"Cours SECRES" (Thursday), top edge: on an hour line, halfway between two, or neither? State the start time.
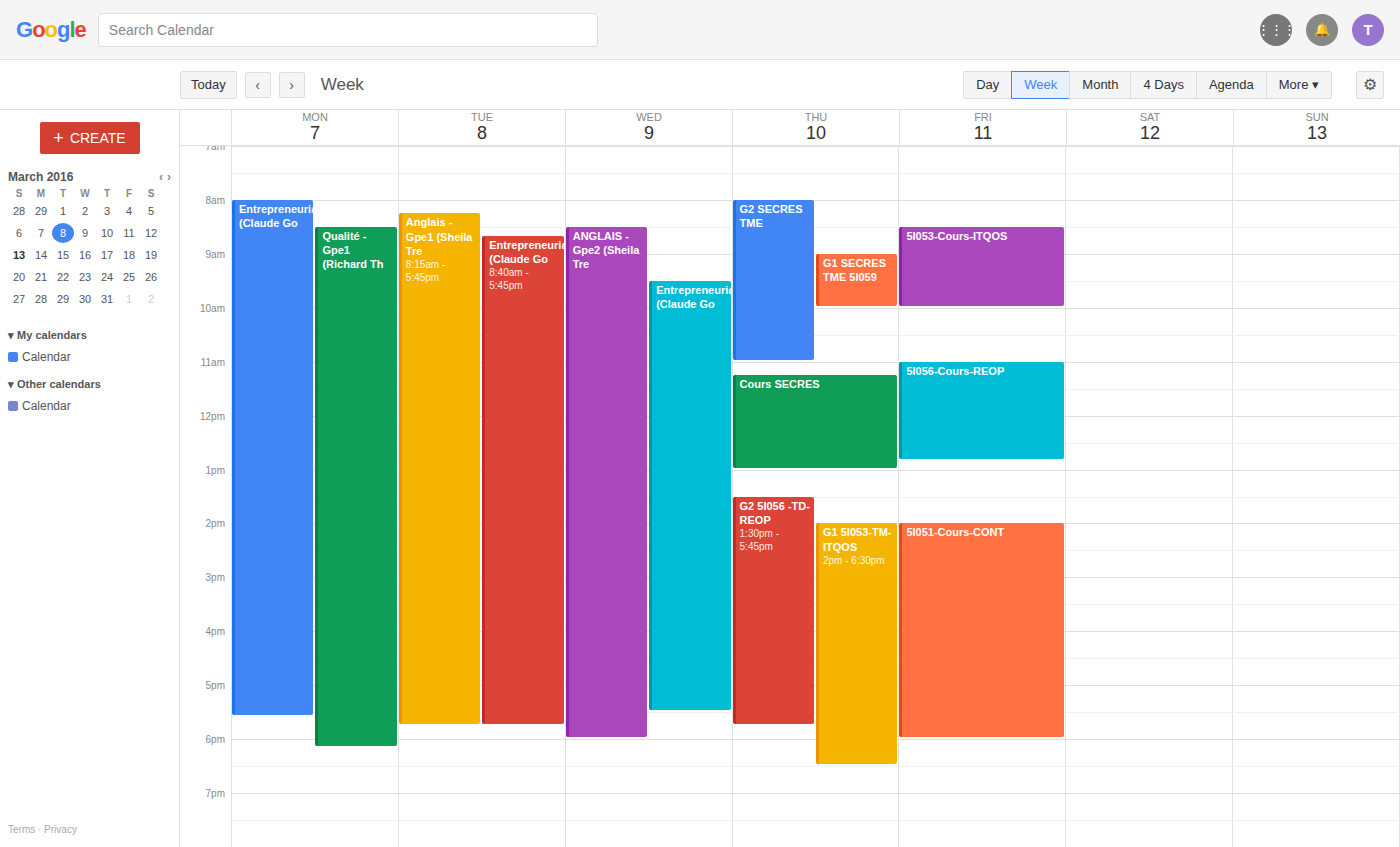
11:15 AM -- neither: a quarter of the way from the 11 AM line to the 12 PM line.